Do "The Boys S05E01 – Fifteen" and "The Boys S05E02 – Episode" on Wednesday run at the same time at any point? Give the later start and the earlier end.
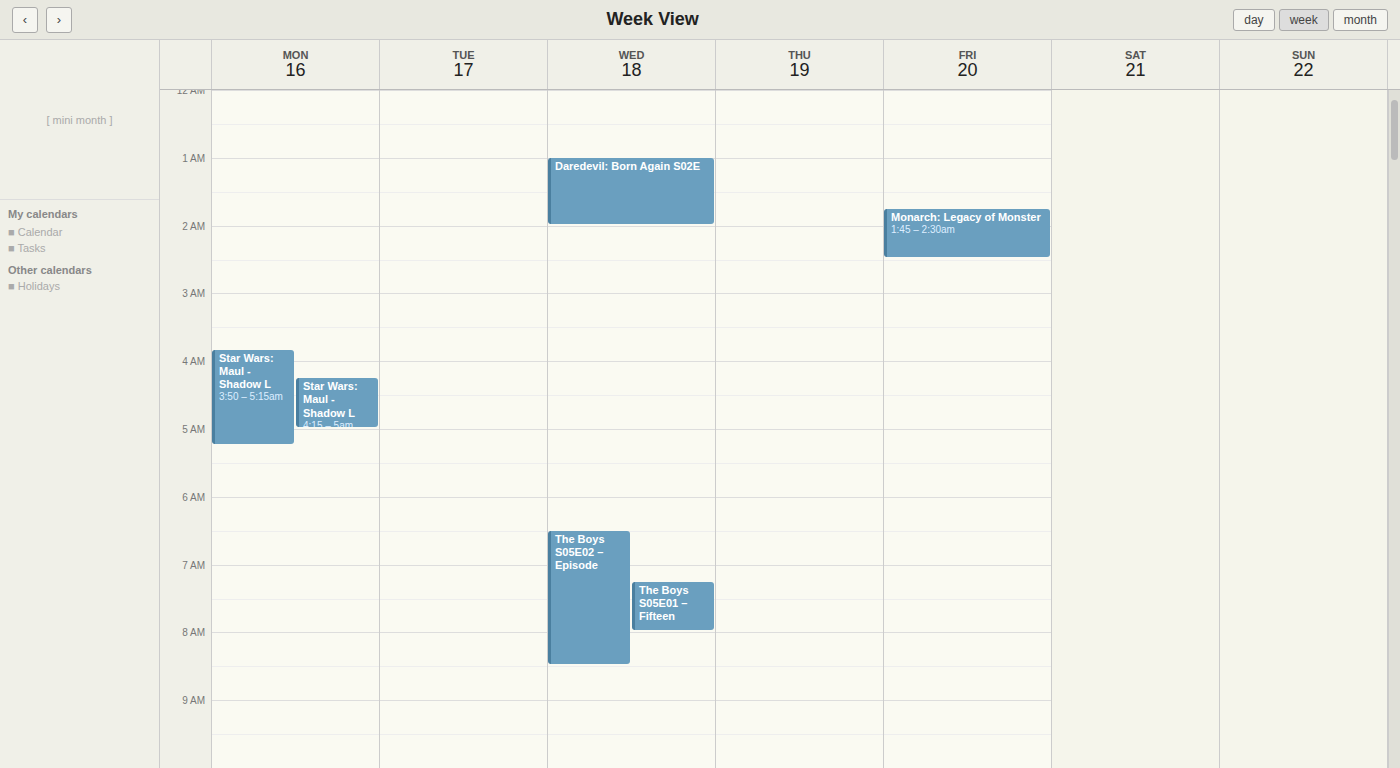
"The Boys S05E01 – Fifteen" runs 7:15 AM to 8:00 AM, inside "The Boys S05E02 – Episode" -- they overlap.